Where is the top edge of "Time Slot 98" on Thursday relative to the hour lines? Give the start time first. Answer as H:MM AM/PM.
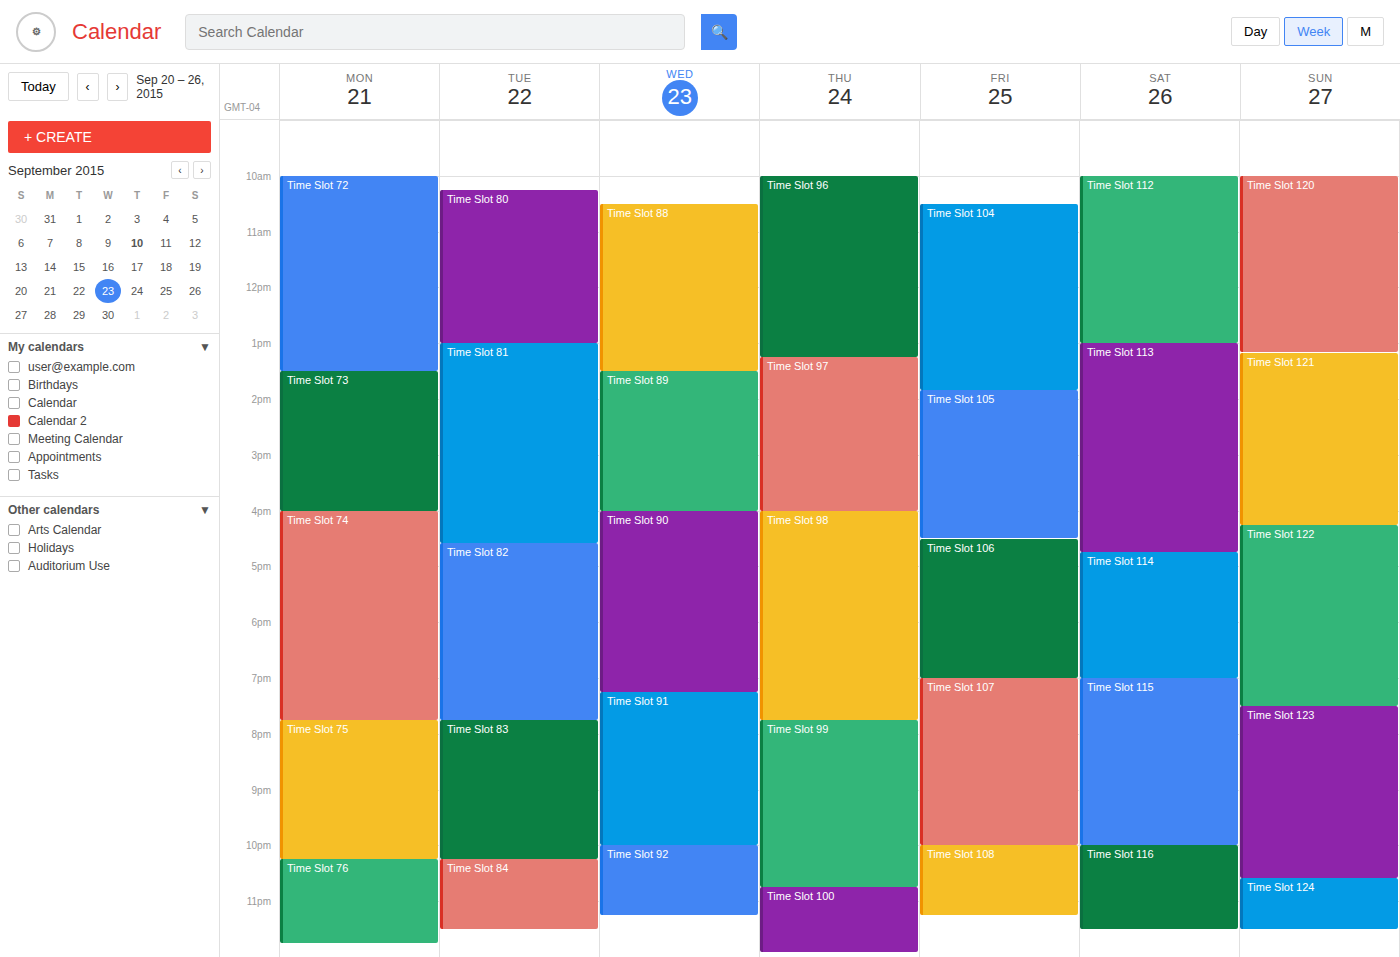
4:00 PM -- exactly on the 4 PM line.